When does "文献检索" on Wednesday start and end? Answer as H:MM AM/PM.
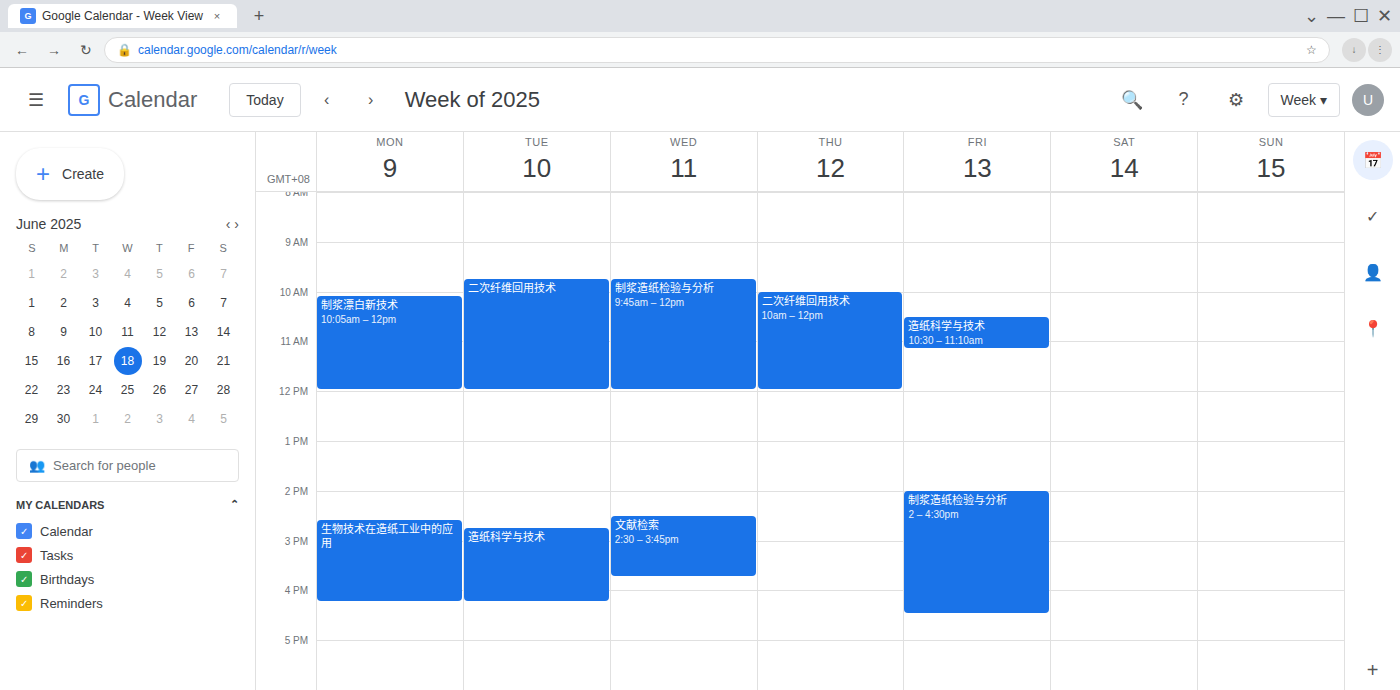
2:30 PM to 3:45 PM